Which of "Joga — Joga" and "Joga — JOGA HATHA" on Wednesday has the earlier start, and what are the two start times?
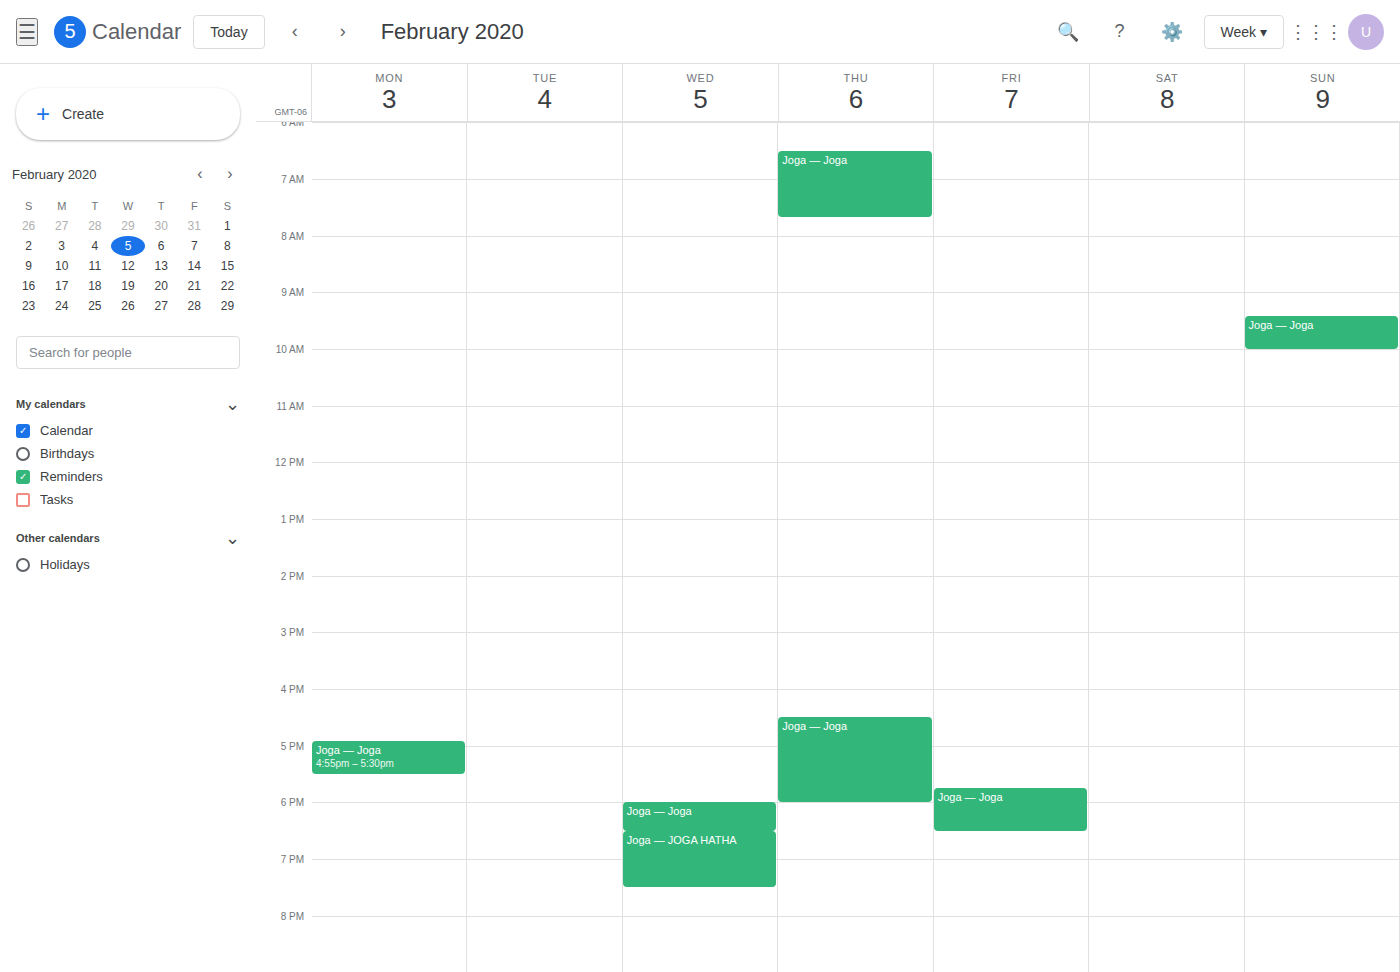
"Joga — Joga" 6:00 PM; "Joga — JOGA HATHA" 6:30 PM.